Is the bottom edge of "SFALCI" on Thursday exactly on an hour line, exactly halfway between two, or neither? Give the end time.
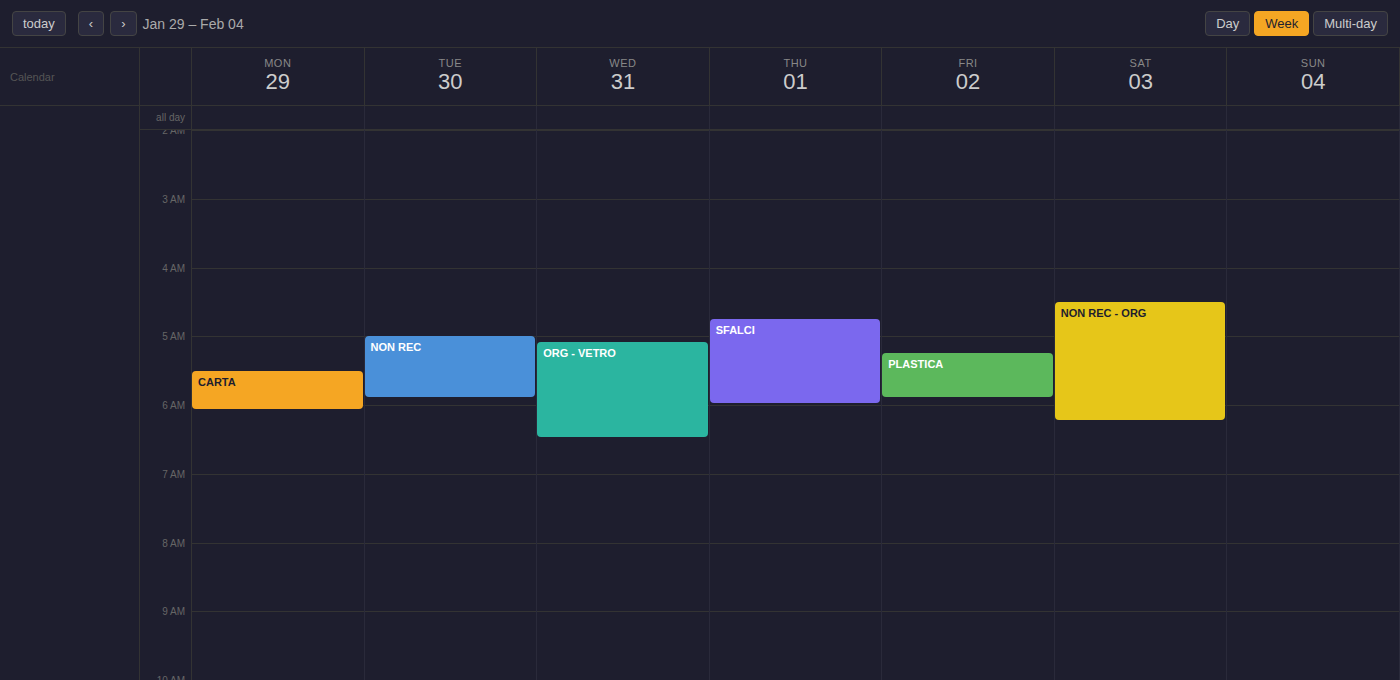
6:00 AM -- exactly on the 6 AM line.